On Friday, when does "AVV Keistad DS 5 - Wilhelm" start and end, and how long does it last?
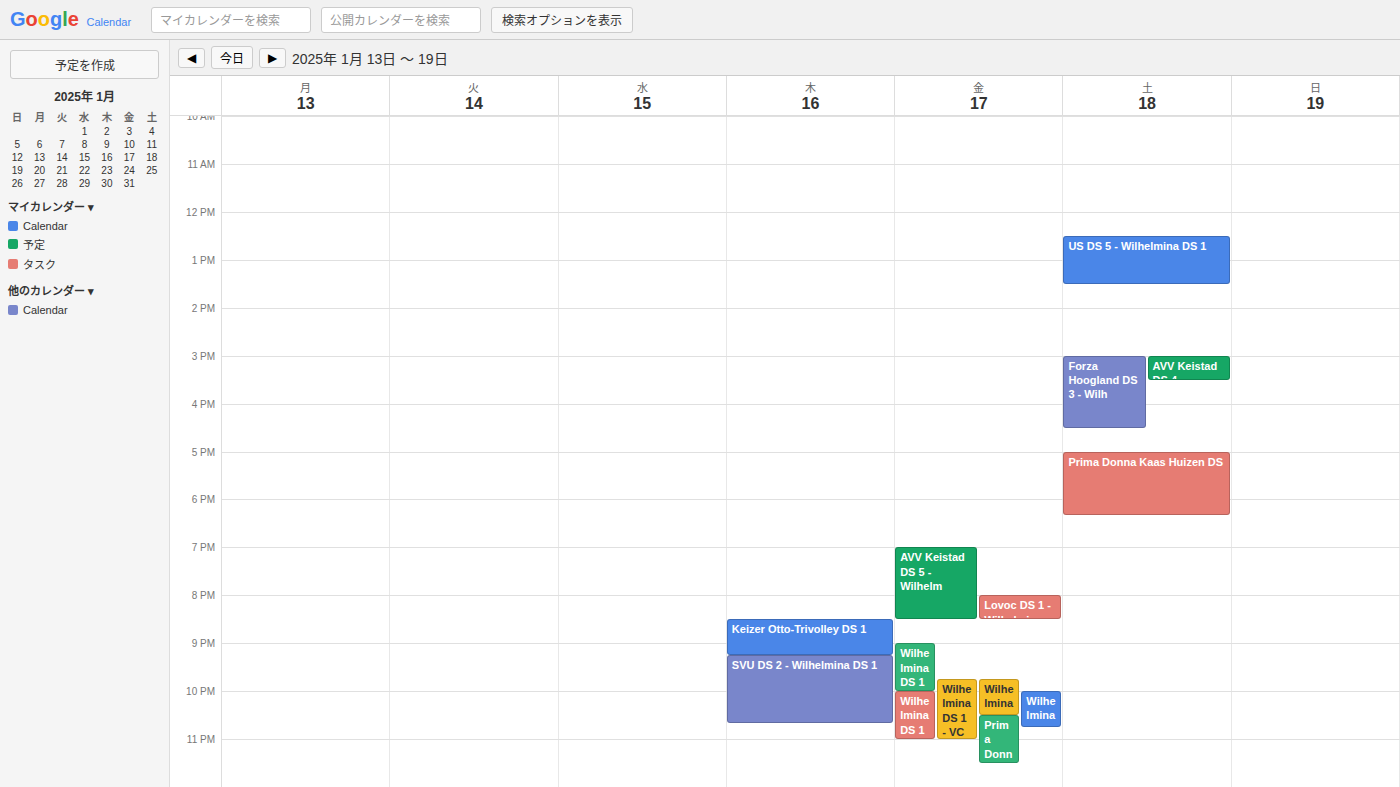
7:00 PM to 8:30 PM, 1 hour 30 minutes